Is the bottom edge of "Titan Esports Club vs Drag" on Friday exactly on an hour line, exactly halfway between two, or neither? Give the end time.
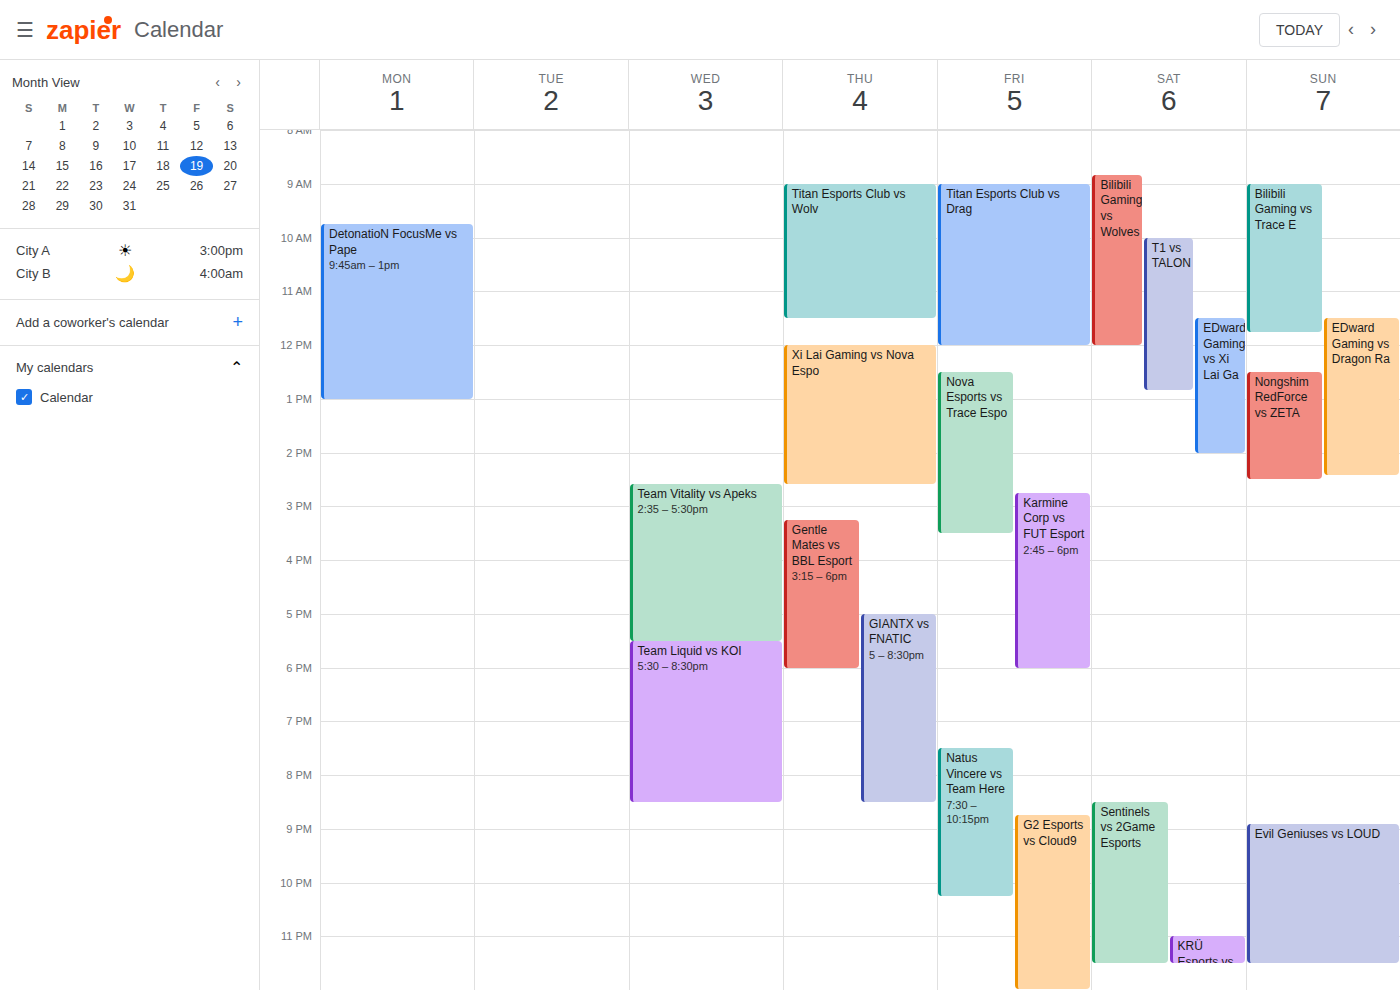
12:00 PM -- exactly on the 12 PM line.